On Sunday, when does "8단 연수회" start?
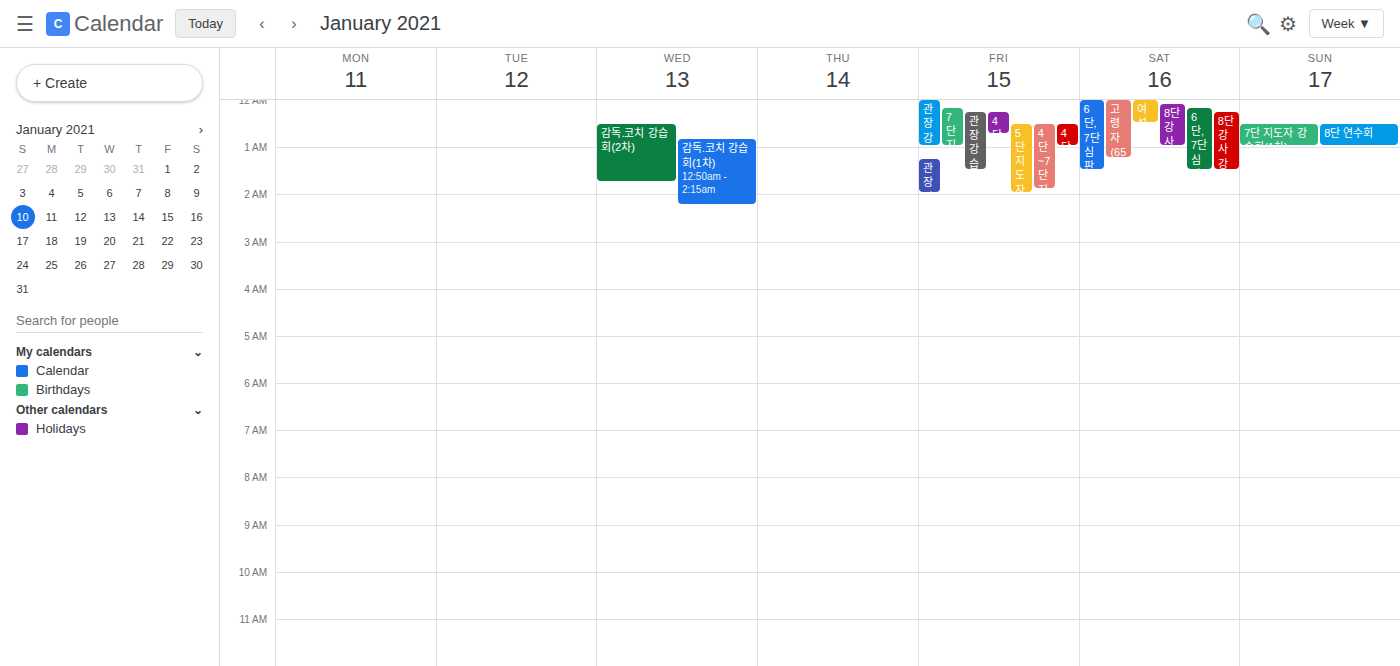
12:30 AM